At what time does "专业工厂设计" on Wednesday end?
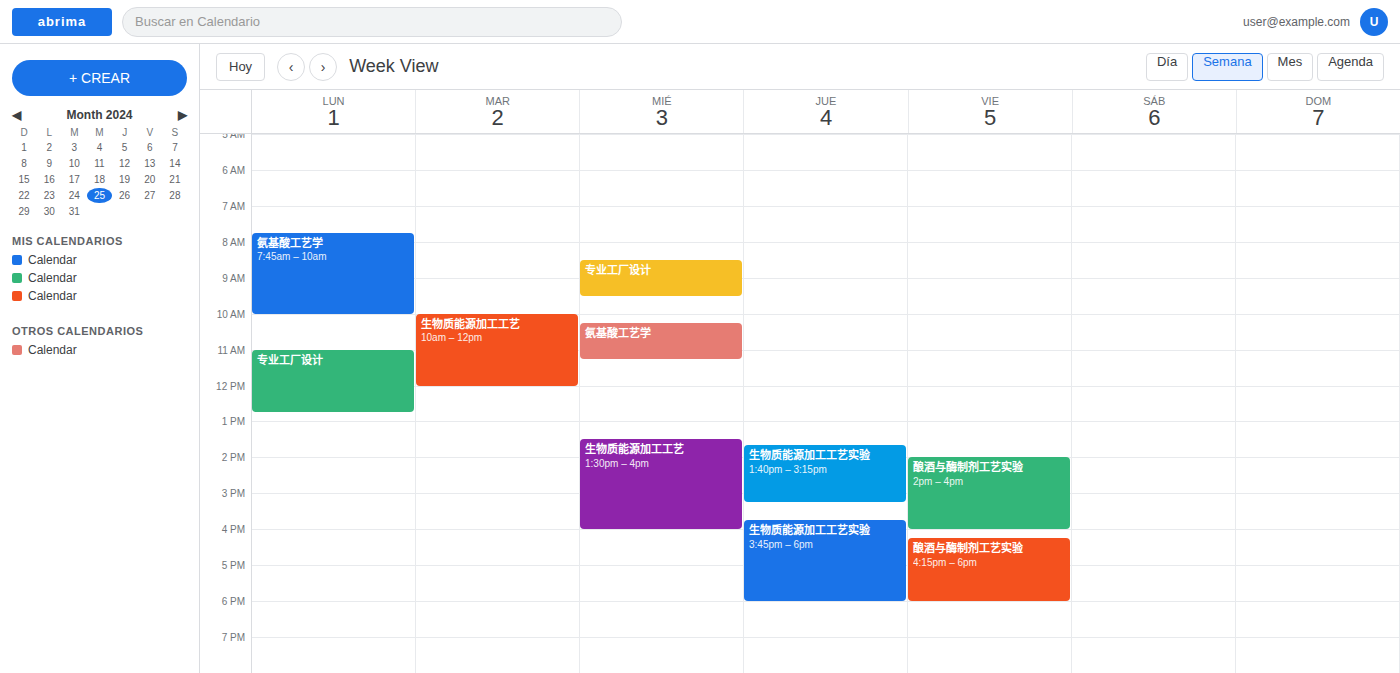
09:30